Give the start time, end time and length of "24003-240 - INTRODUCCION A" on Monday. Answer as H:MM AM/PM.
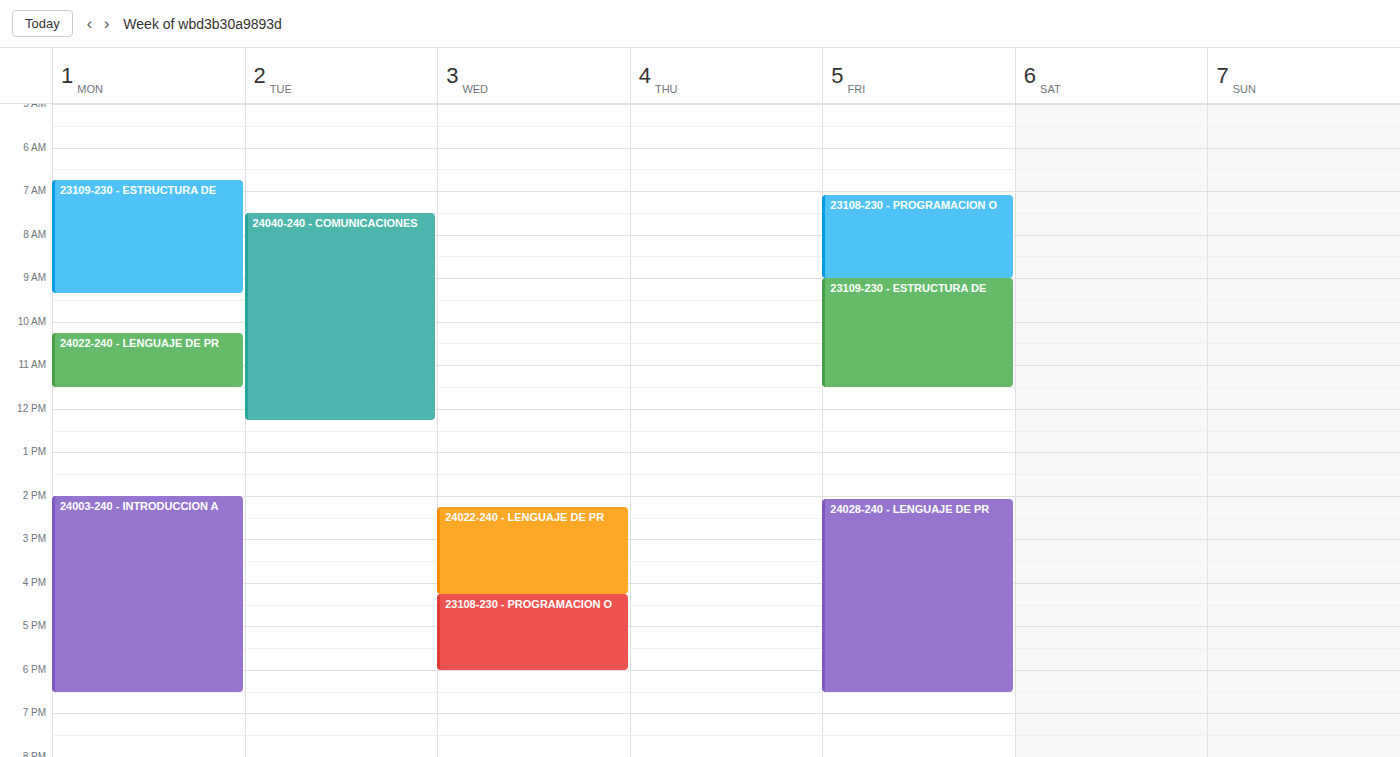
2:00 PM to 6:30 PM, 4 hours 30 minutes